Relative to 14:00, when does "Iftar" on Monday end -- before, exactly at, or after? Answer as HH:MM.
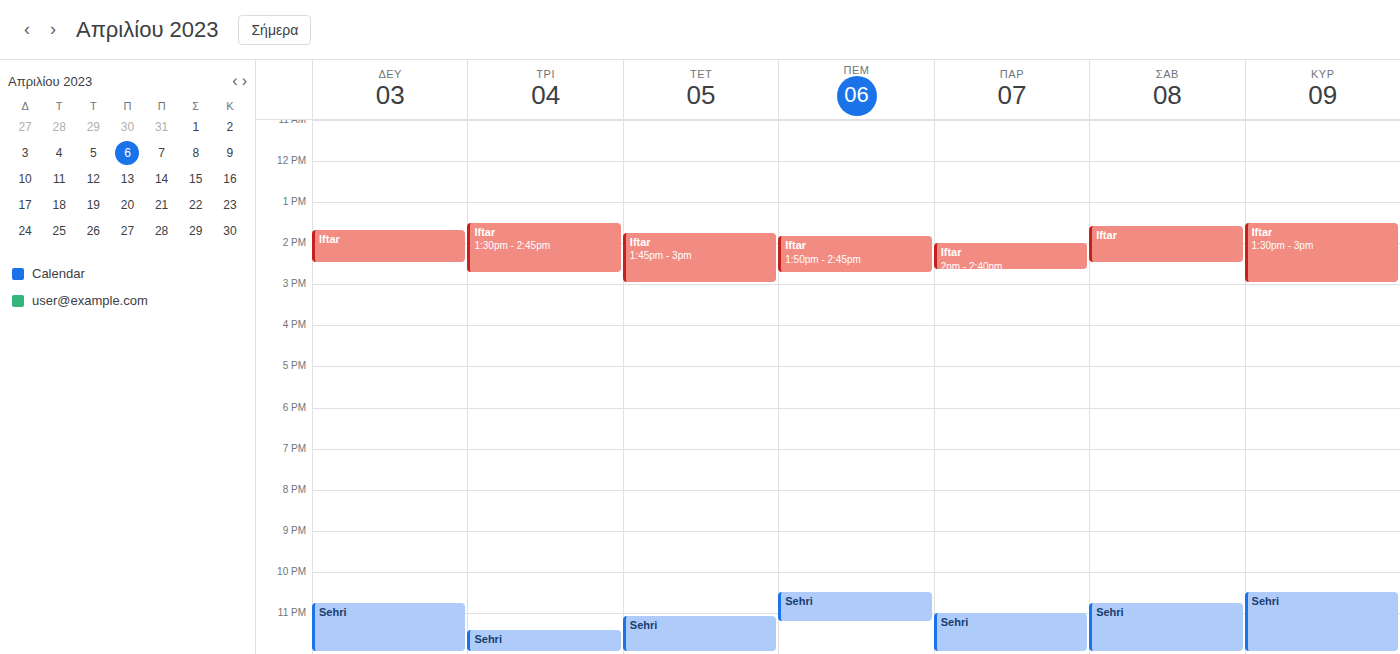
14:30 -- after 14:00, 30 minutes below the 14:00 line.